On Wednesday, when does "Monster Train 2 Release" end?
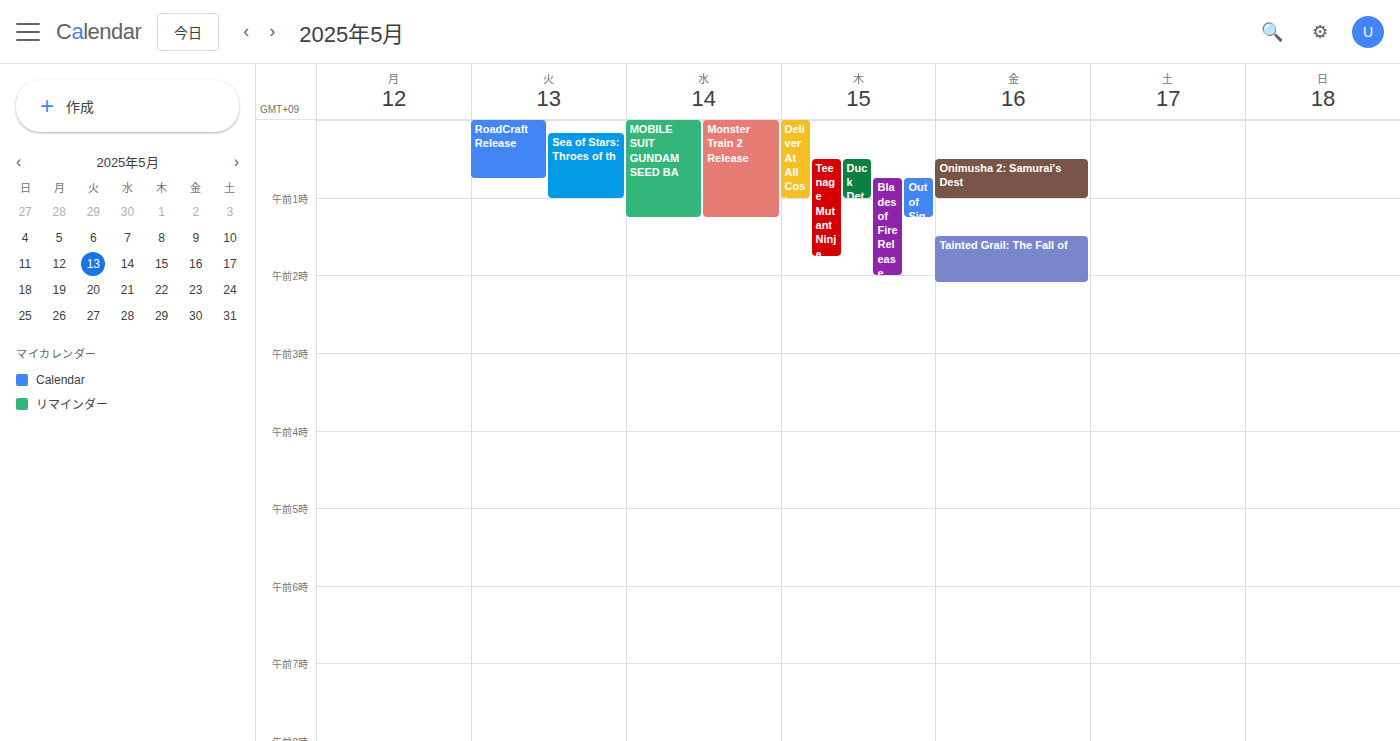
1:15 AM